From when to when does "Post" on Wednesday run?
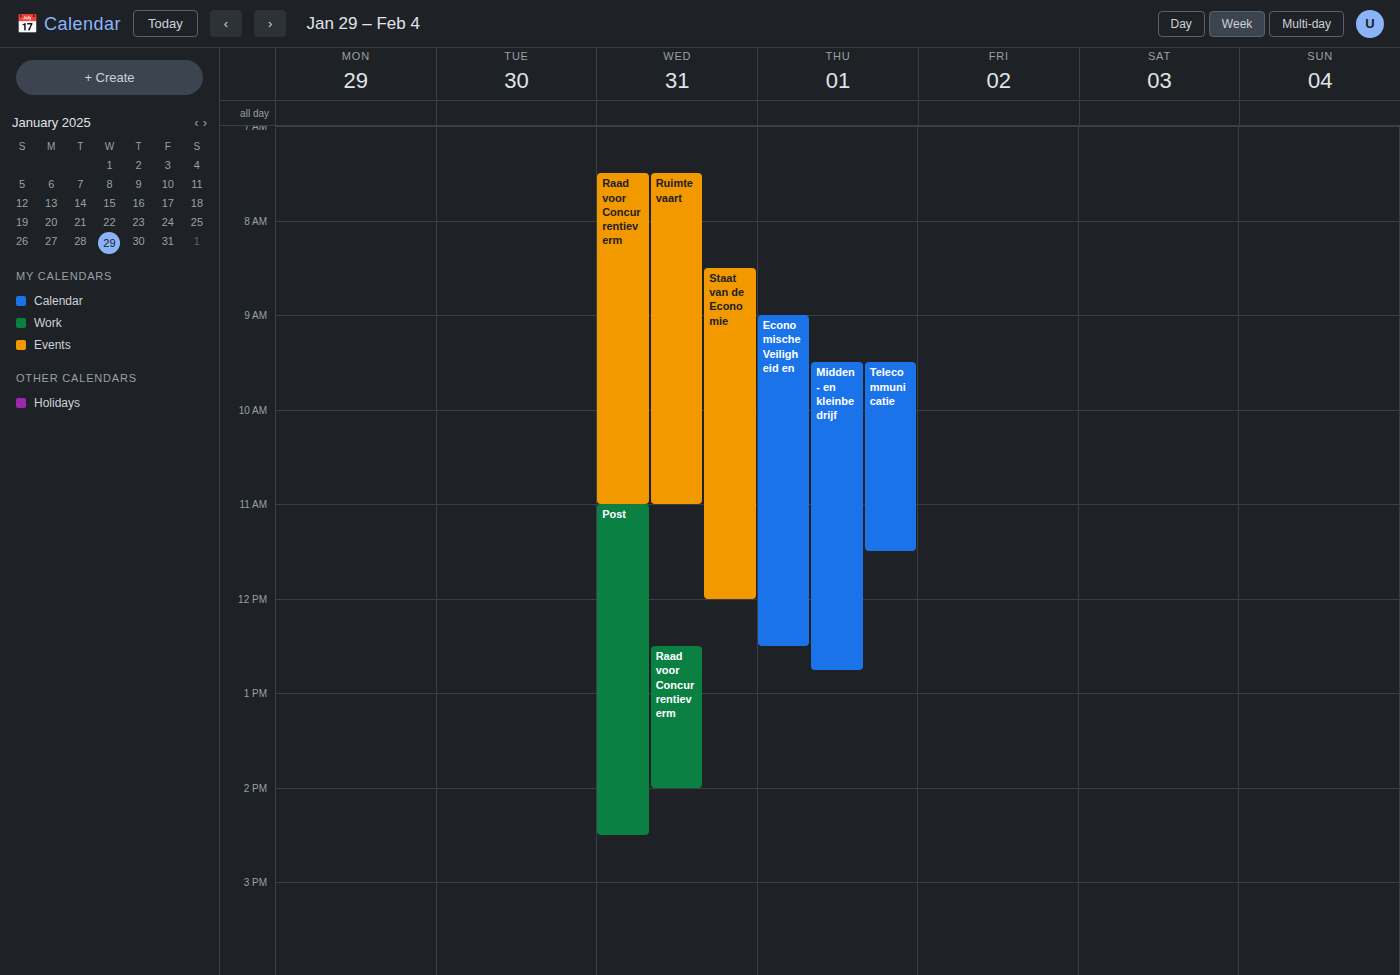
11:00 AM to 2:30 PM